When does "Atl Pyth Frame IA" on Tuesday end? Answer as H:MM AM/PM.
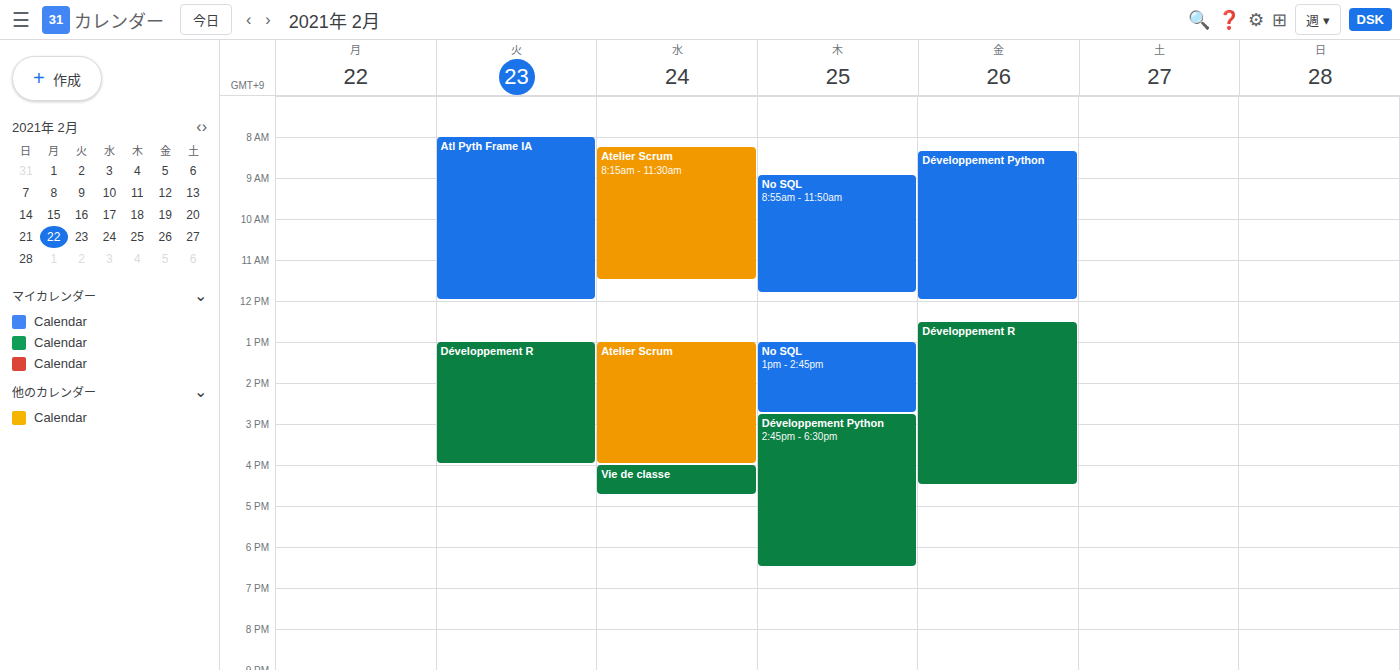
12:00 PM